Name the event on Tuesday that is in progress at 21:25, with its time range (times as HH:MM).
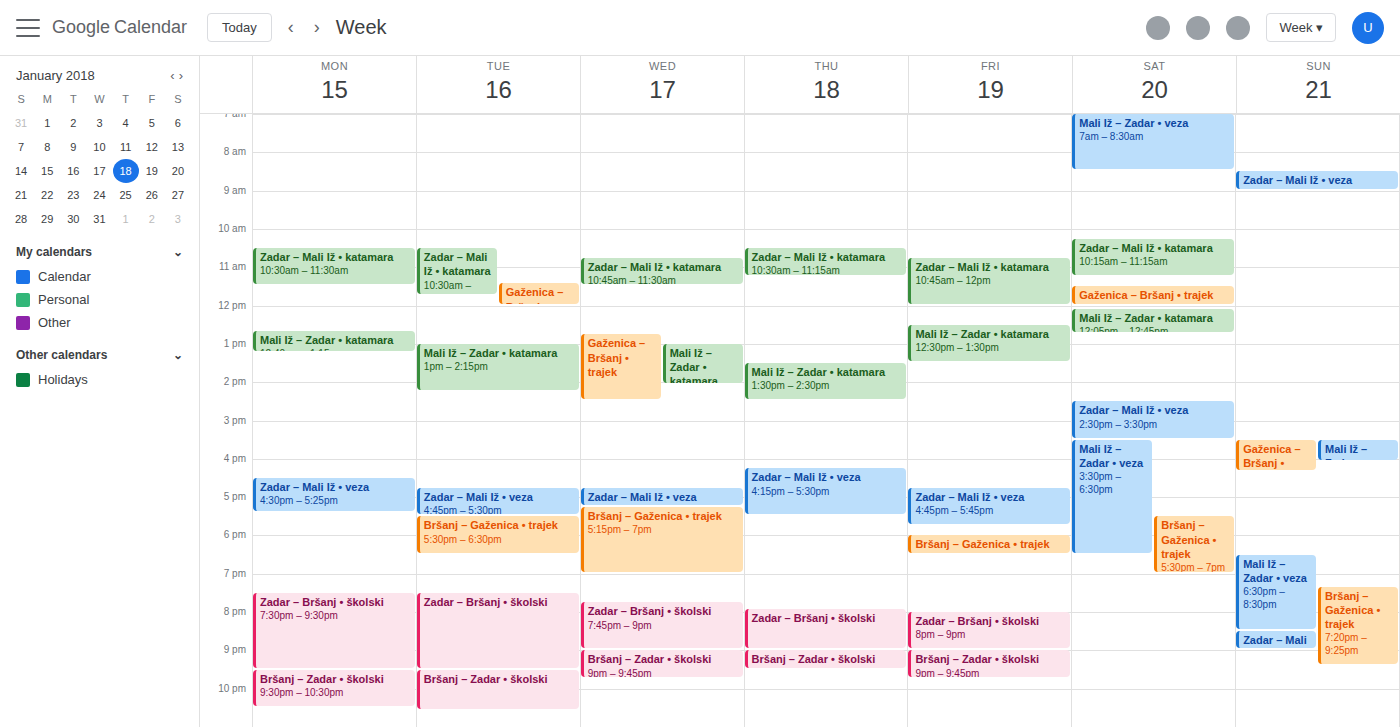
"Zadar – Bršanj • školski", 19:30 to 21:30